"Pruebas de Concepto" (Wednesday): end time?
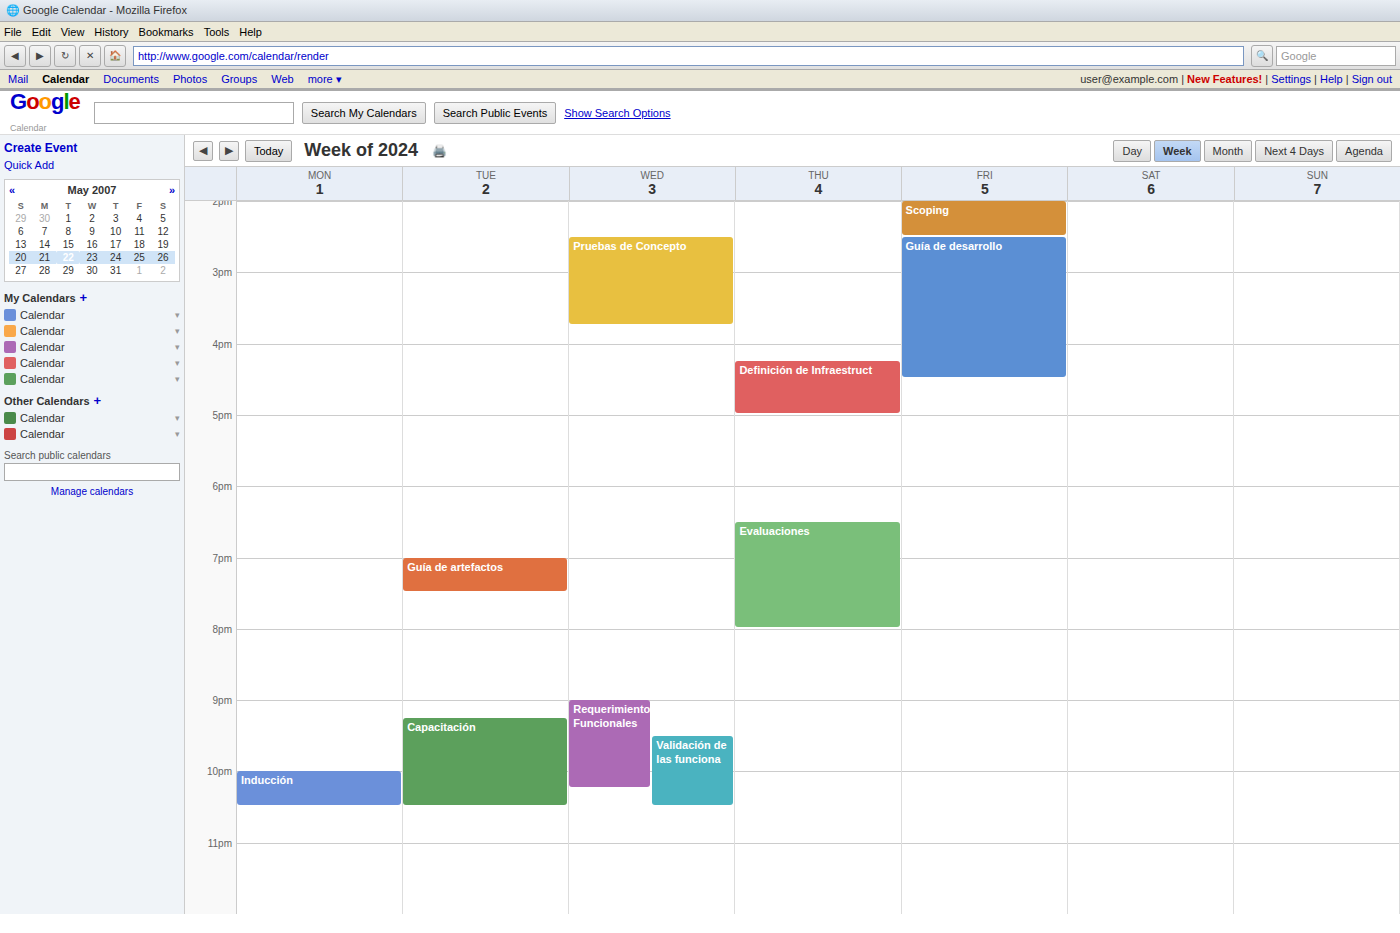
3:45 PM